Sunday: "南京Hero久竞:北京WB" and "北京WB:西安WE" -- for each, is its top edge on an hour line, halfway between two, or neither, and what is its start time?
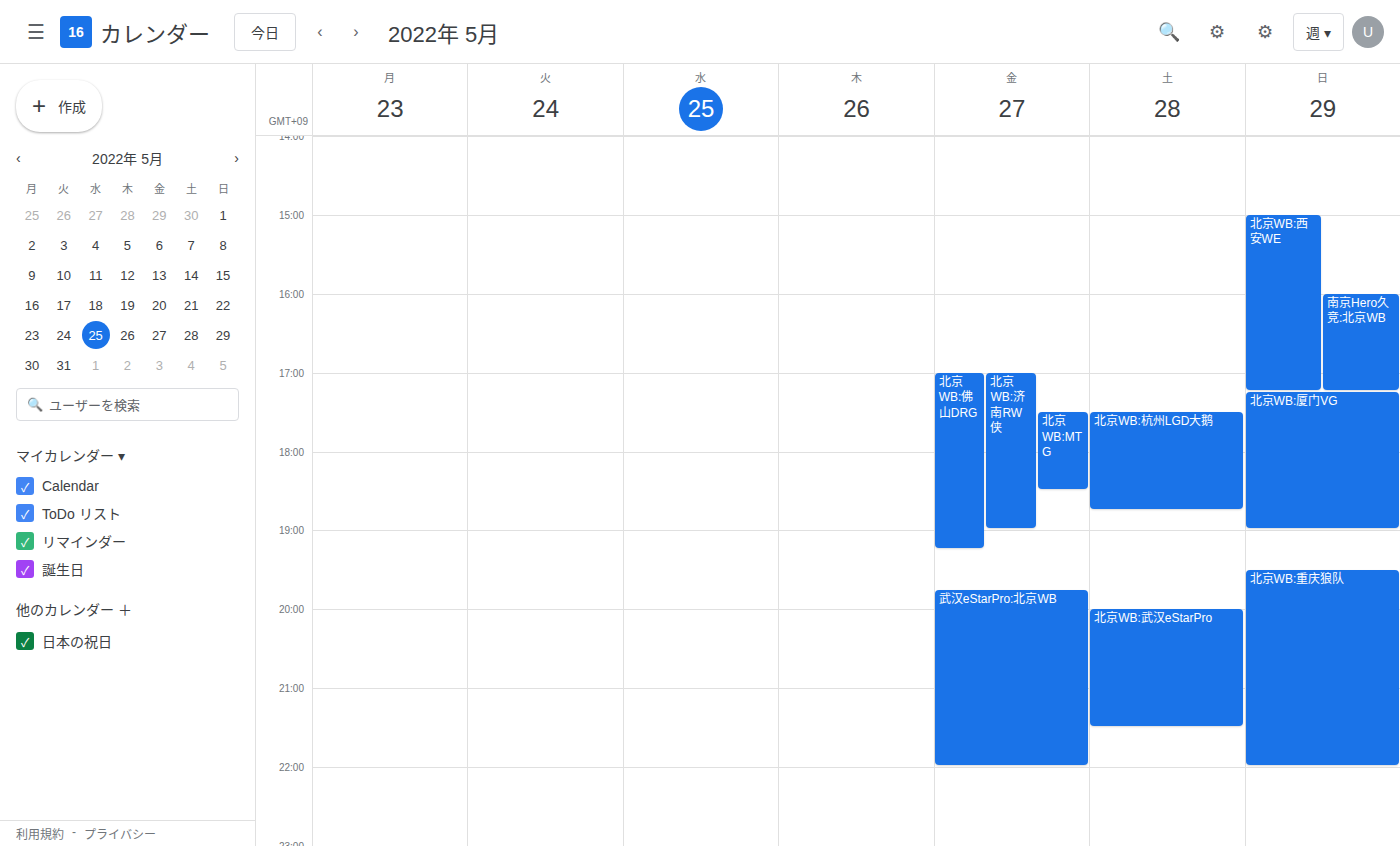
"南京Hero久竞:北京WB": 4:00 PM, exactly on the 4 PM line. "北京WB:西安WE": 3:00 PM, exactly on the 3 PM line.